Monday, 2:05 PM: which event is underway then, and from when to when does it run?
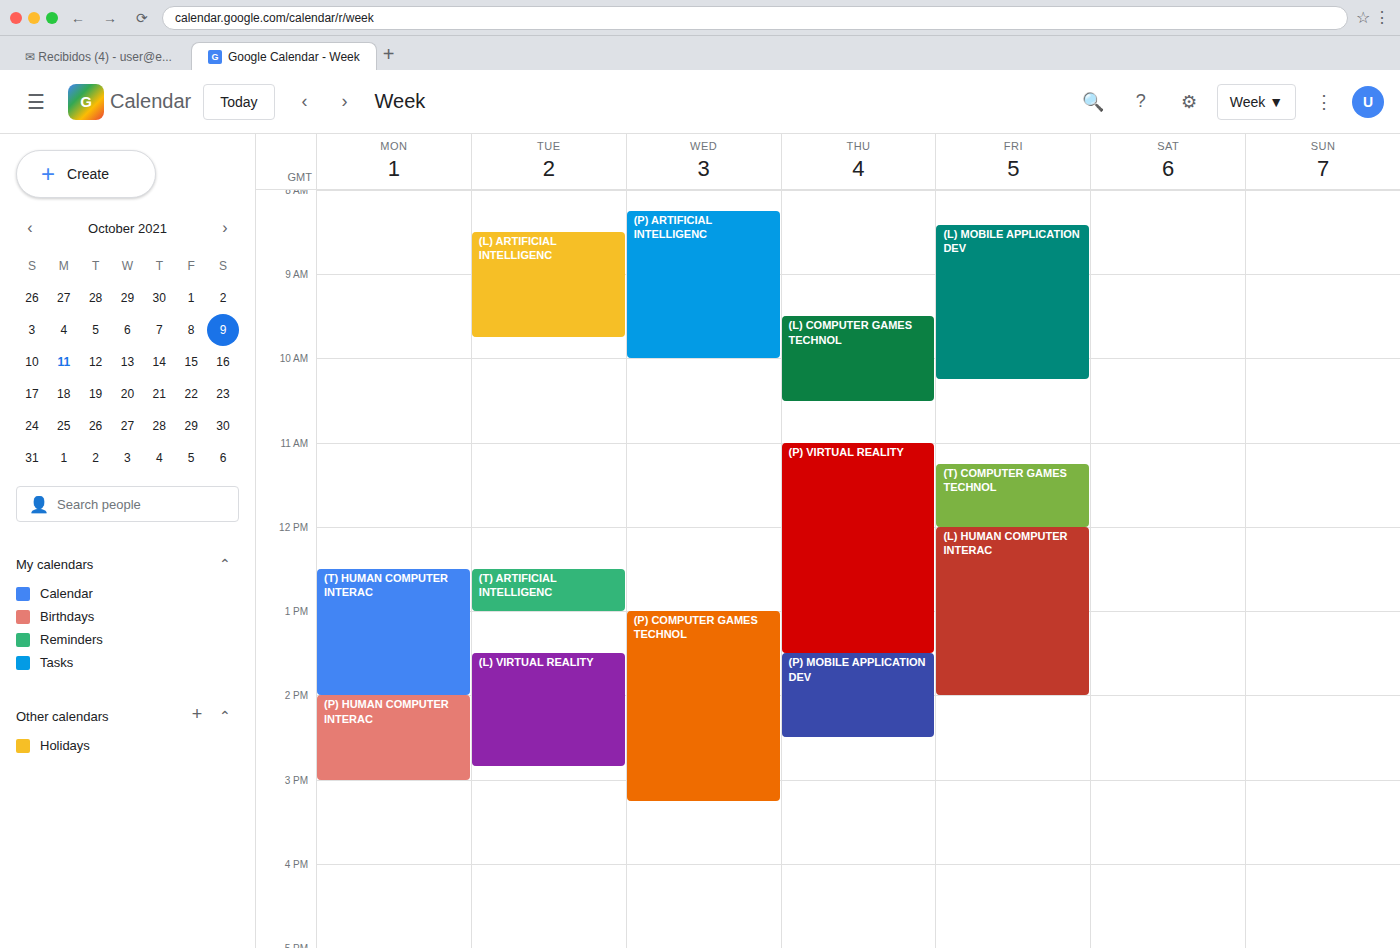
"(P) HUMAN COMPUTER INTERAC", 2:00 PM to 3:00 PM